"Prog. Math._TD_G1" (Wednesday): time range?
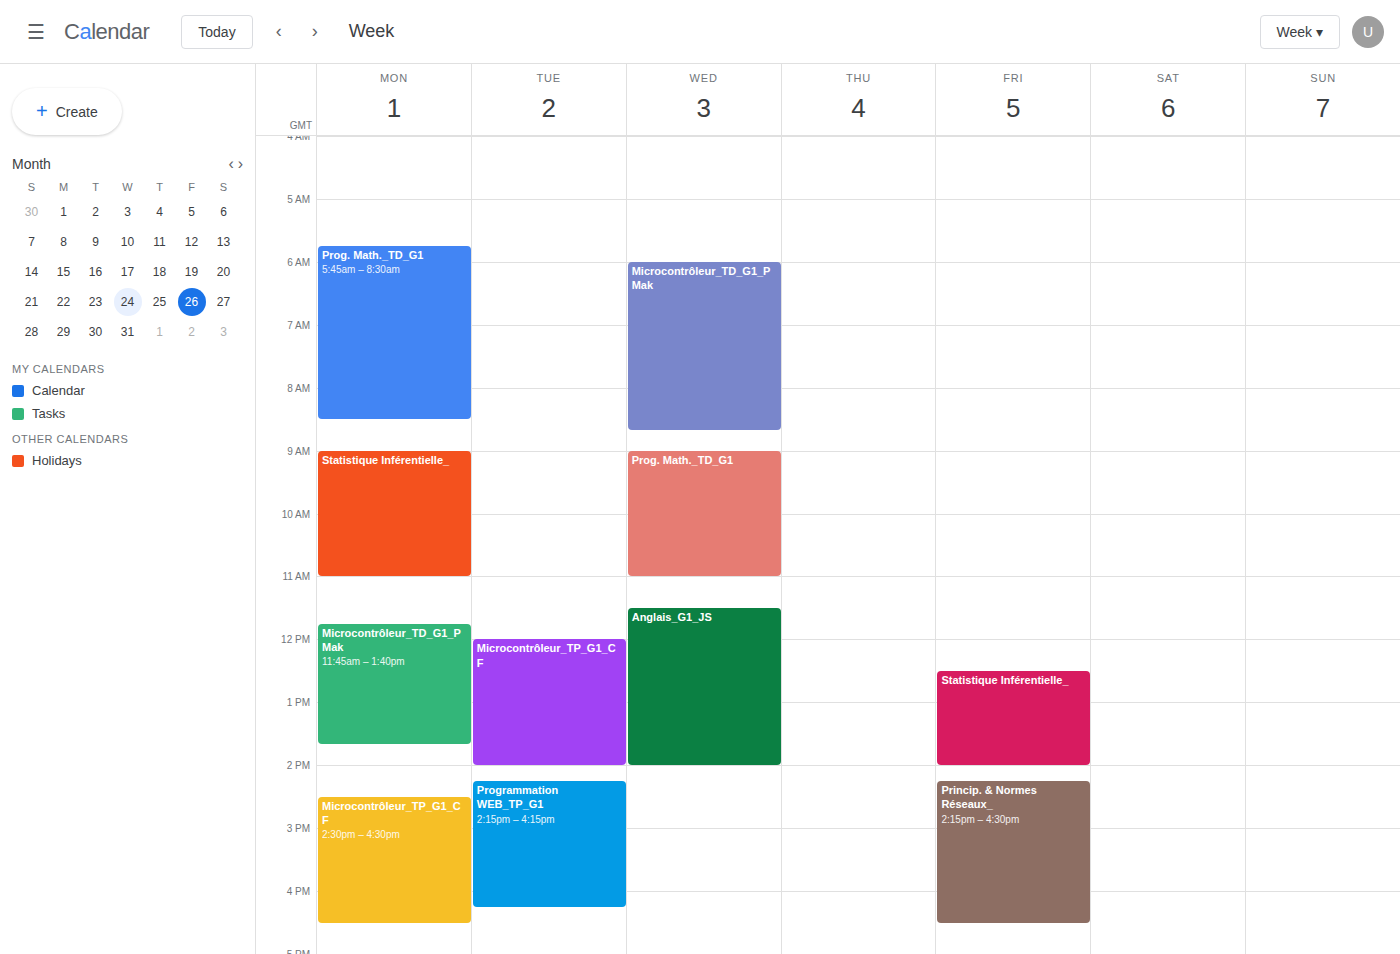
09:00 to 11:00